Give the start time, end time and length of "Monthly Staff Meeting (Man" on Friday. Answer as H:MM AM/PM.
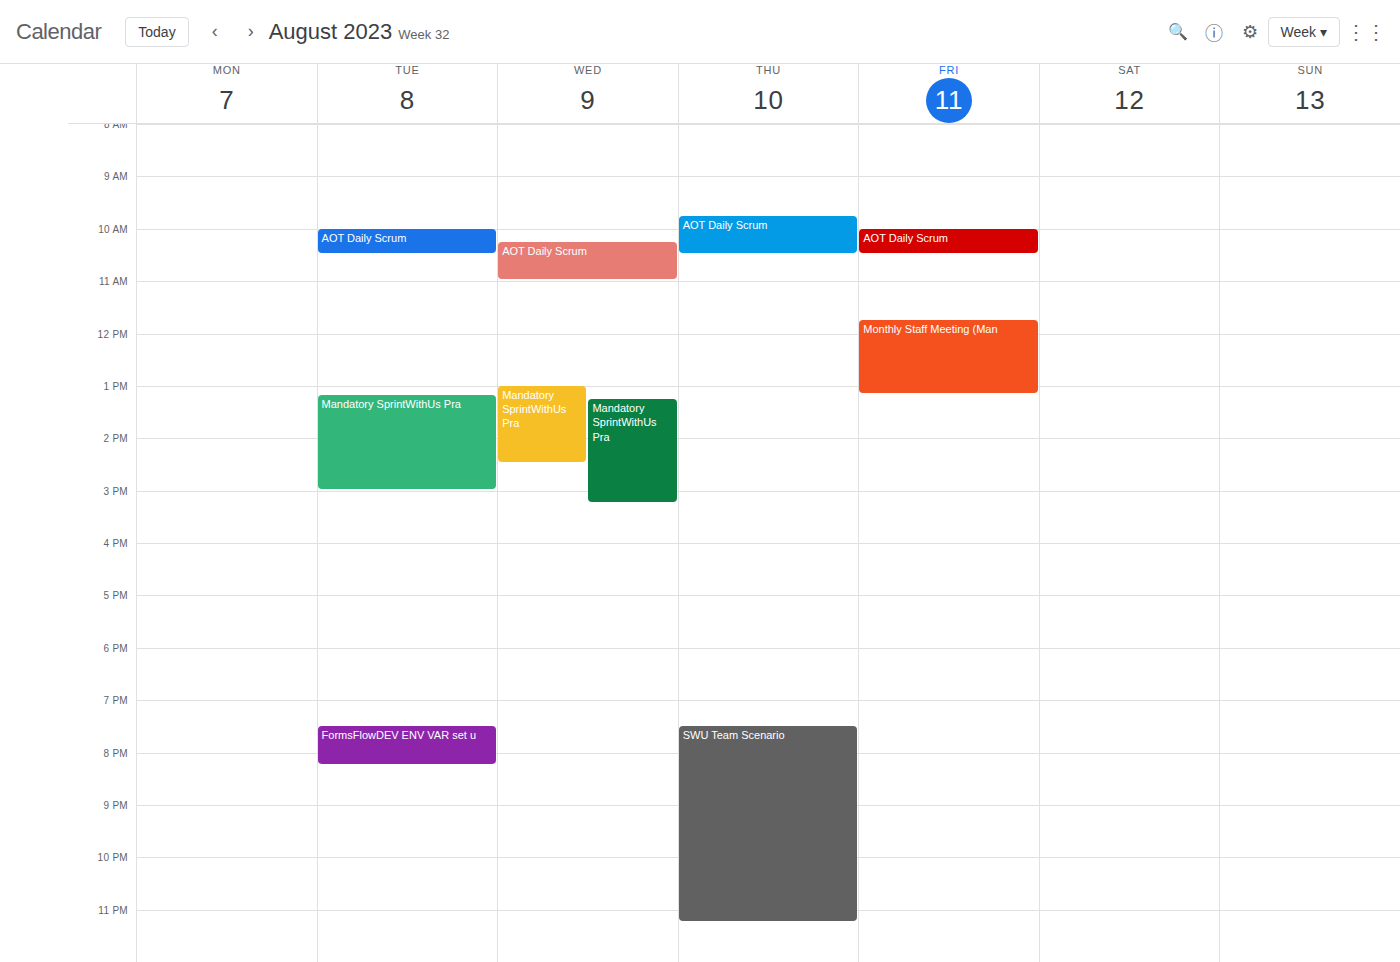
11:45 AM to 1:10 PM, 1 hour 25 minutes